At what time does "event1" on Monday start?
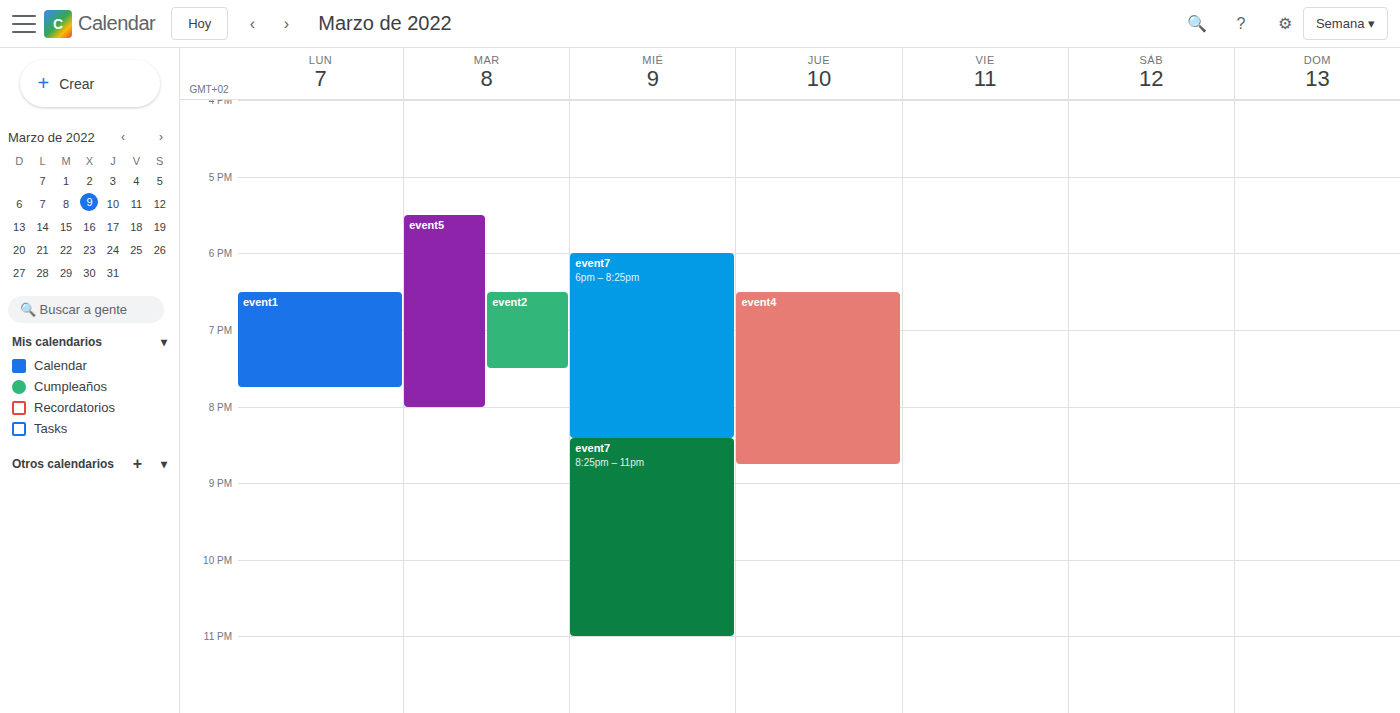
6:30 PM